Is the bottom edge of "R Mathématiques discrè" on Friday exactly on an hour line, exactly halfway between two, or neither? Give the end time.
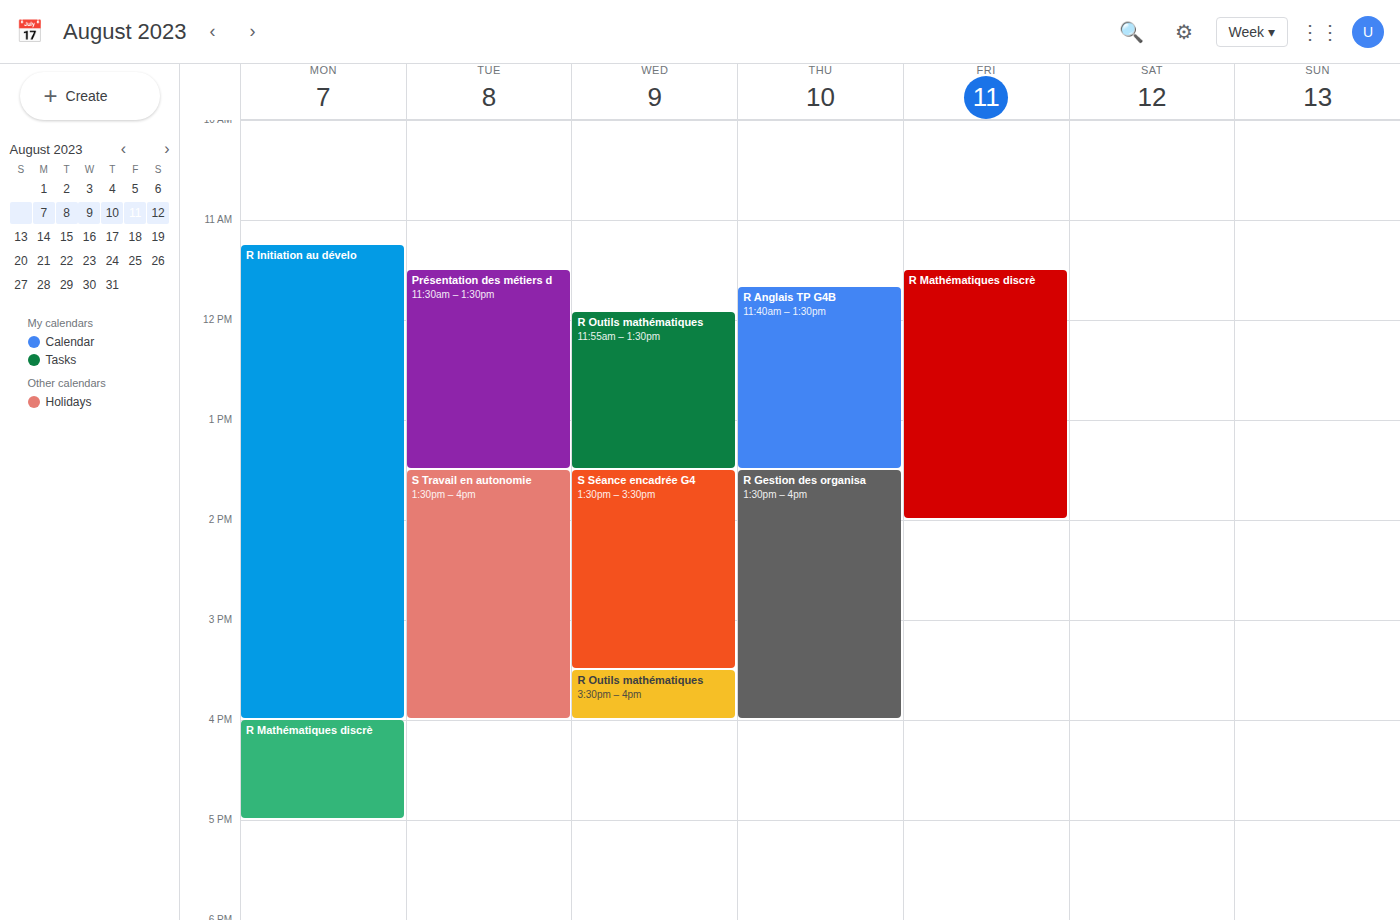
2:00 PM -- exactly on the 2 PM line.